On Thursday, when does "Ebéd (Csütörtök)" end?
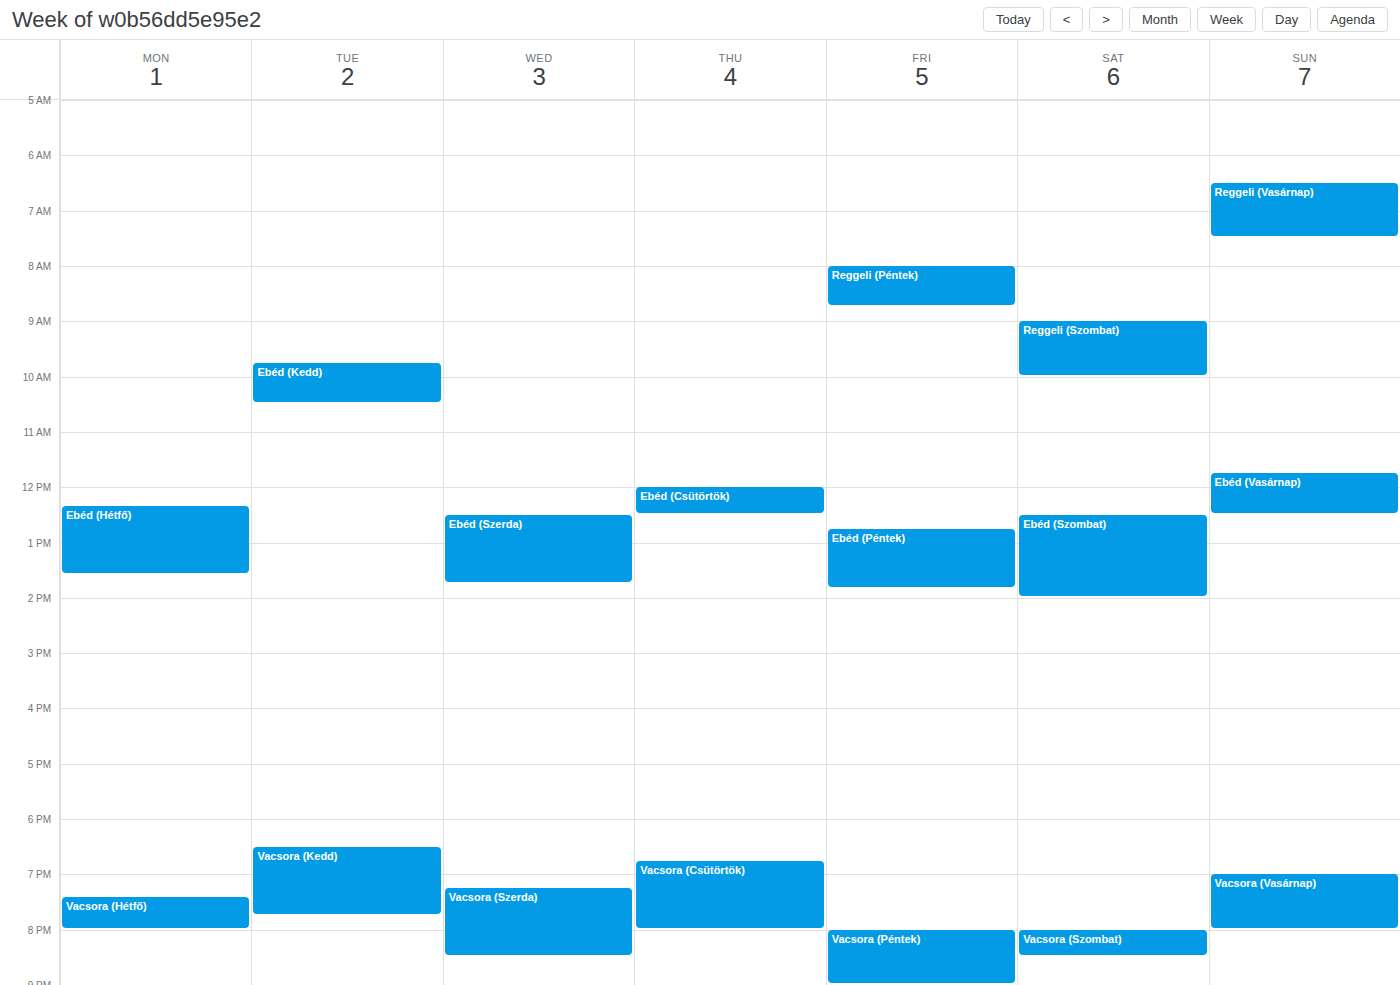
12:30 PM